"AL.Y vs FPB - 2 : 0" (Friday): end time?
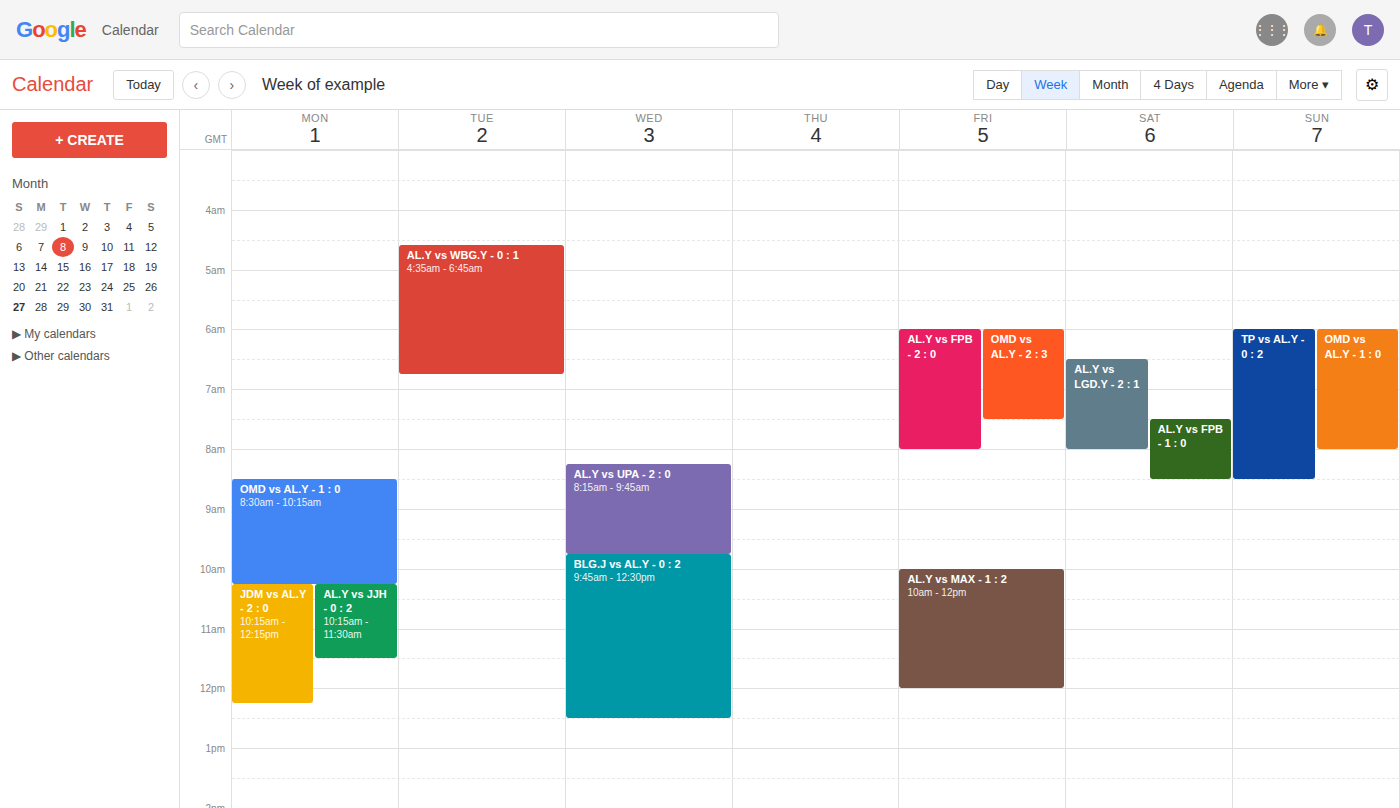
8:00 AM